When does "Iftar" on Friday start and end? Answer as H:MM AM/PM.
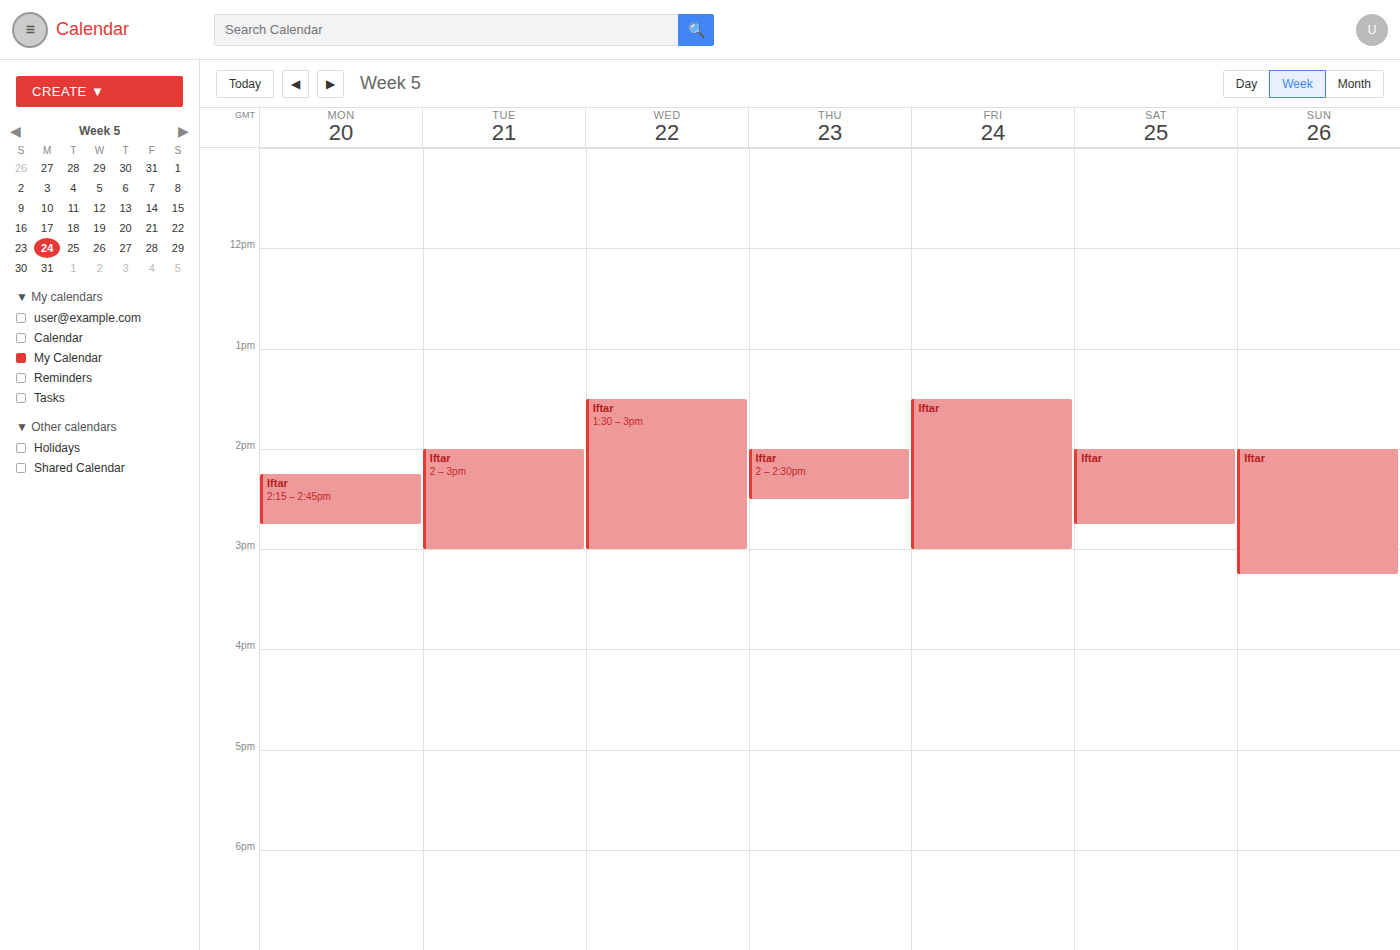
1:30 PM to 3:00 PM